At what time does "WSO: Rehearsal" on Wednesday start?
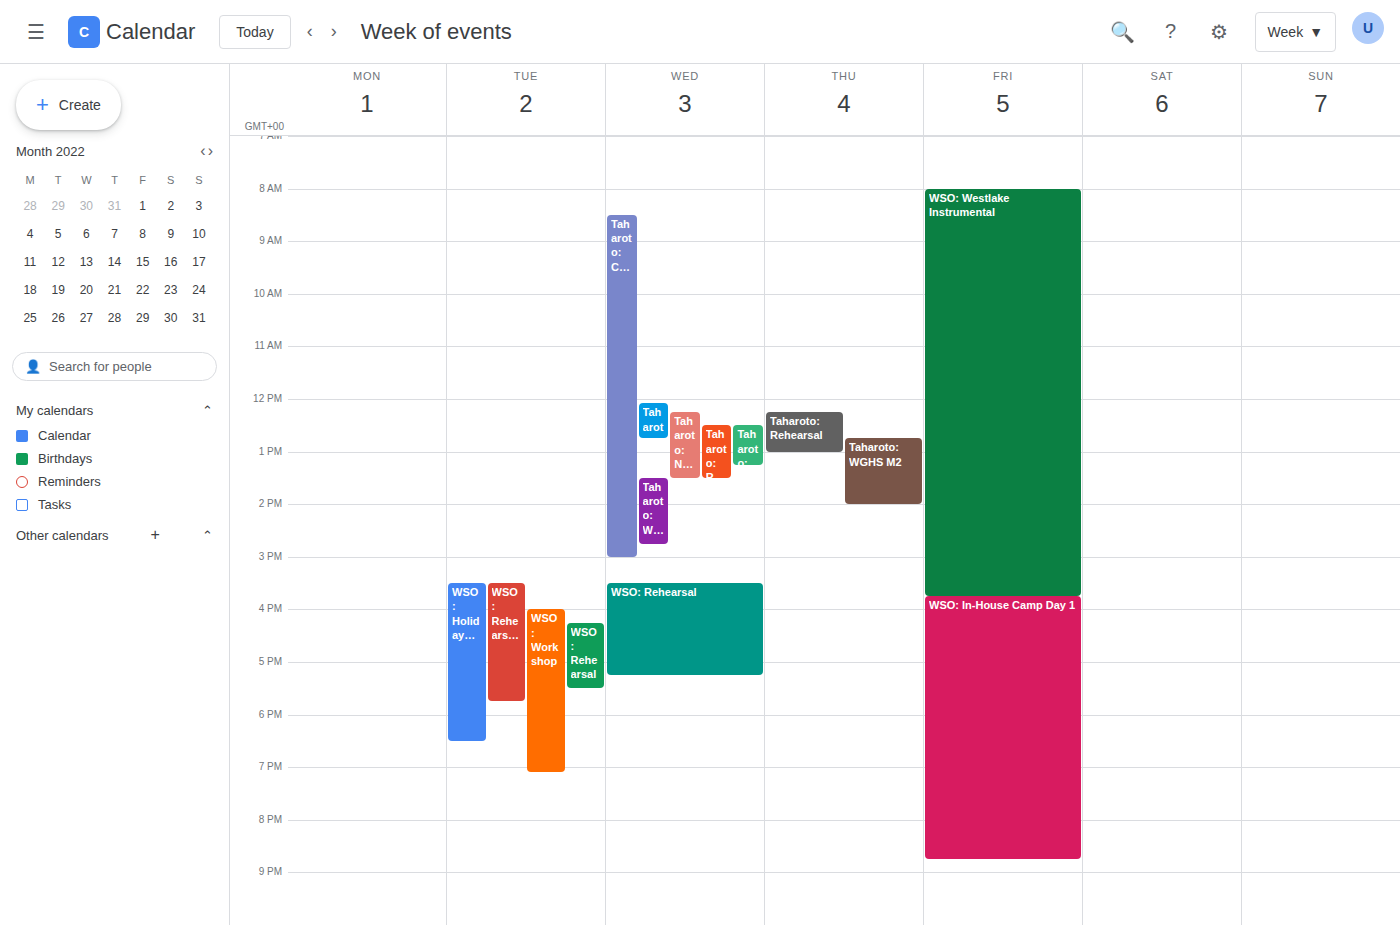
3:30 PM